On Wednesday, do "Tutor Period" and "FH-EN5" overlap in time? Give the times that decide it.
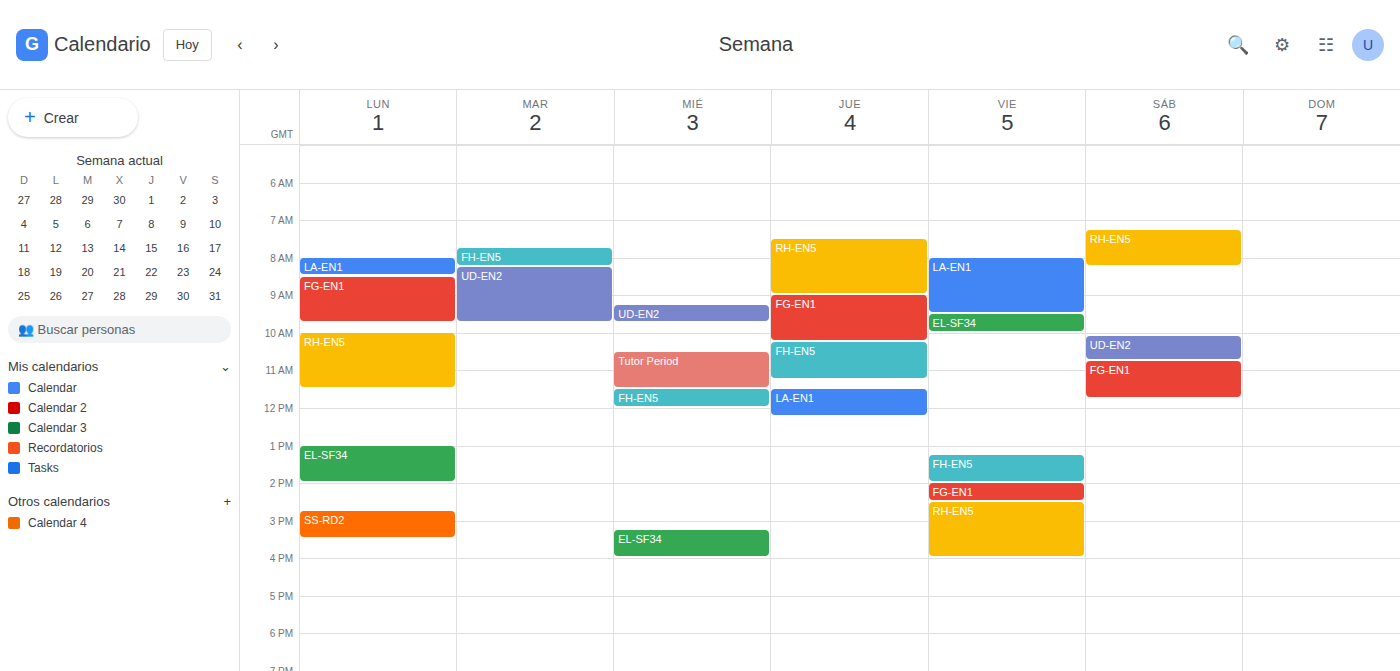
"Tutor Period" ends at 11:30 AM, exactly when "FH-EN5" starts -- they touch but do not overlap.